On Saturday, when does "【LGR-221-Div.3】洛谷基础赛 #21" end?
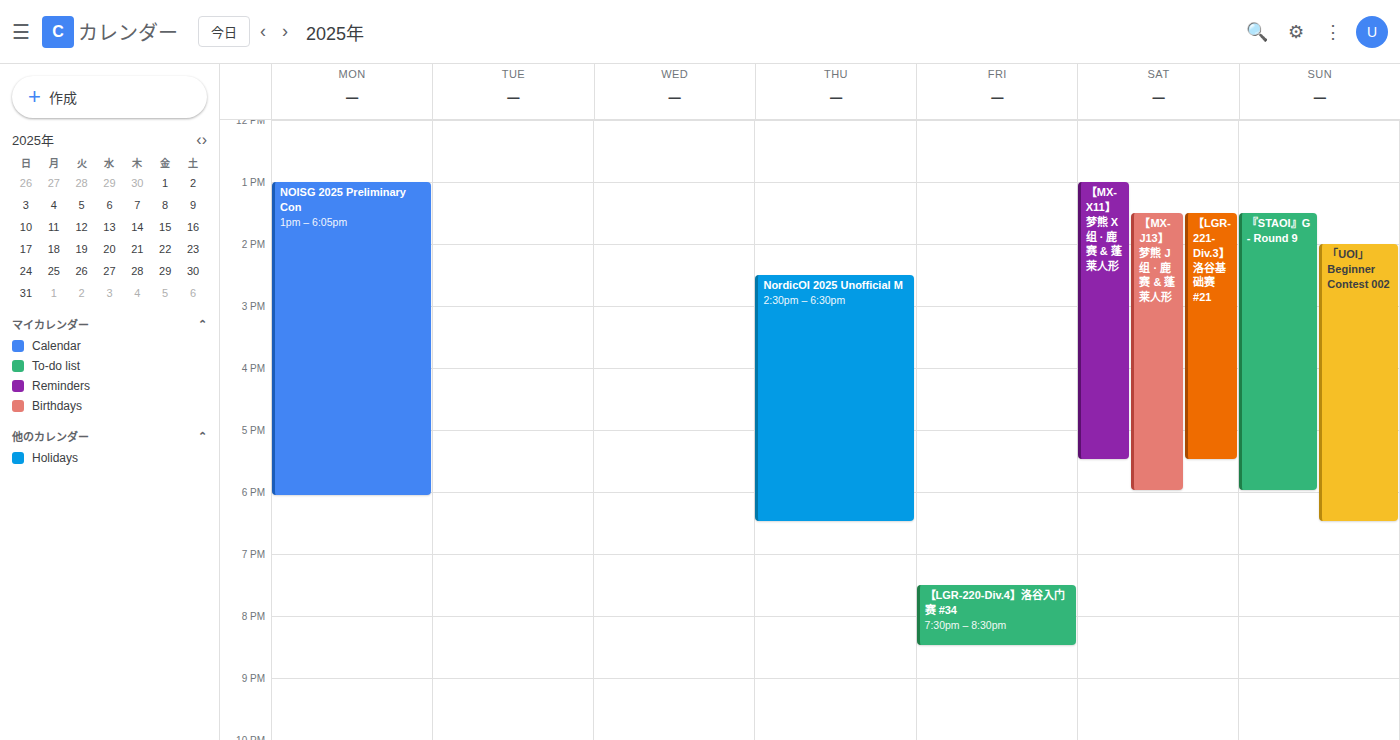
5:30 PM